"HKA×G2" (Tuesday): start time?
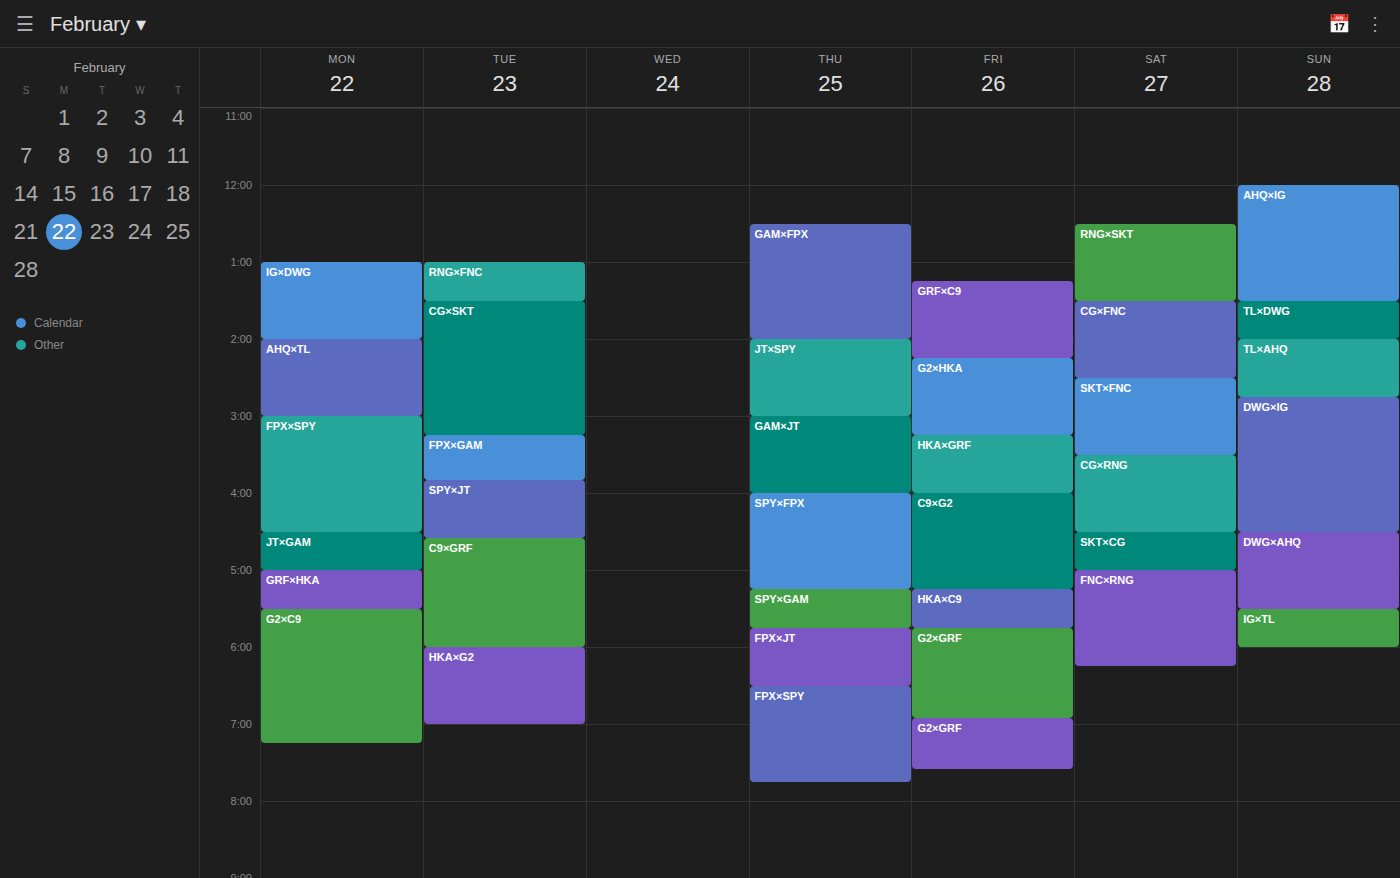
6:00 PM